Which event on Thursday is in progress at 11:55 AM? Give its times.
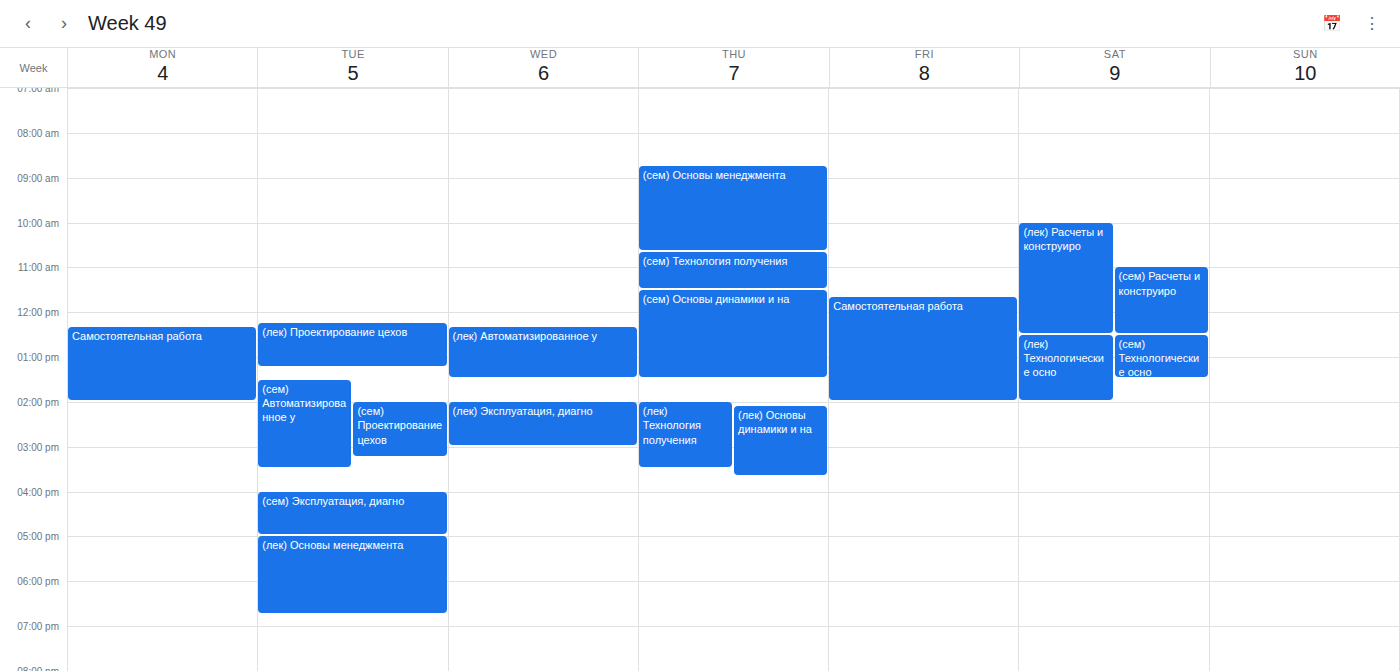
"(сем) Основы динамики и на", 11:30 AM to 1:30 PM